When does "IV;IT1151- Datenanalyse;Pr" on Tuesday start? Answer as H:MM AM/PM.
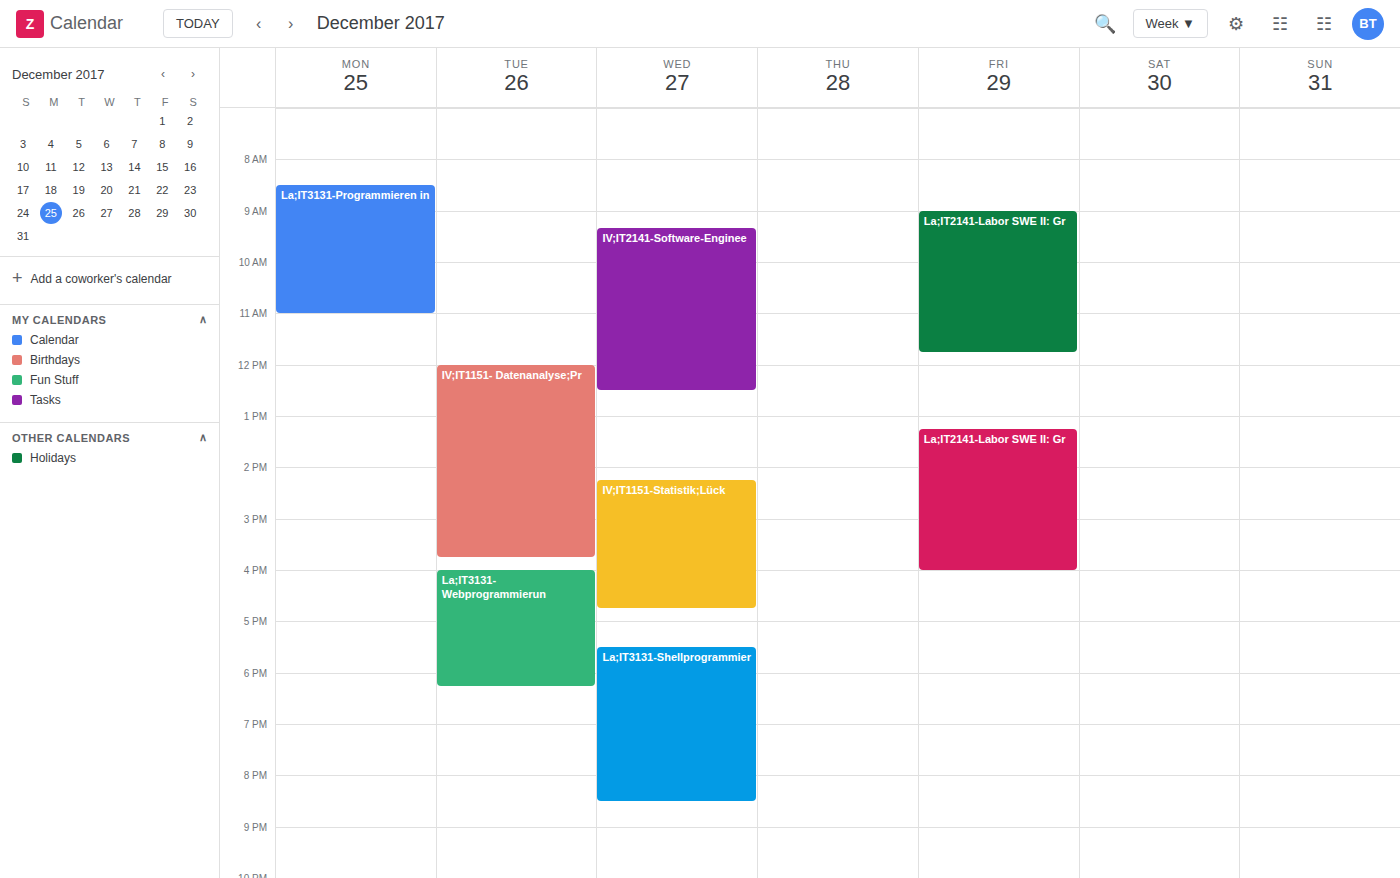
12:00 PM